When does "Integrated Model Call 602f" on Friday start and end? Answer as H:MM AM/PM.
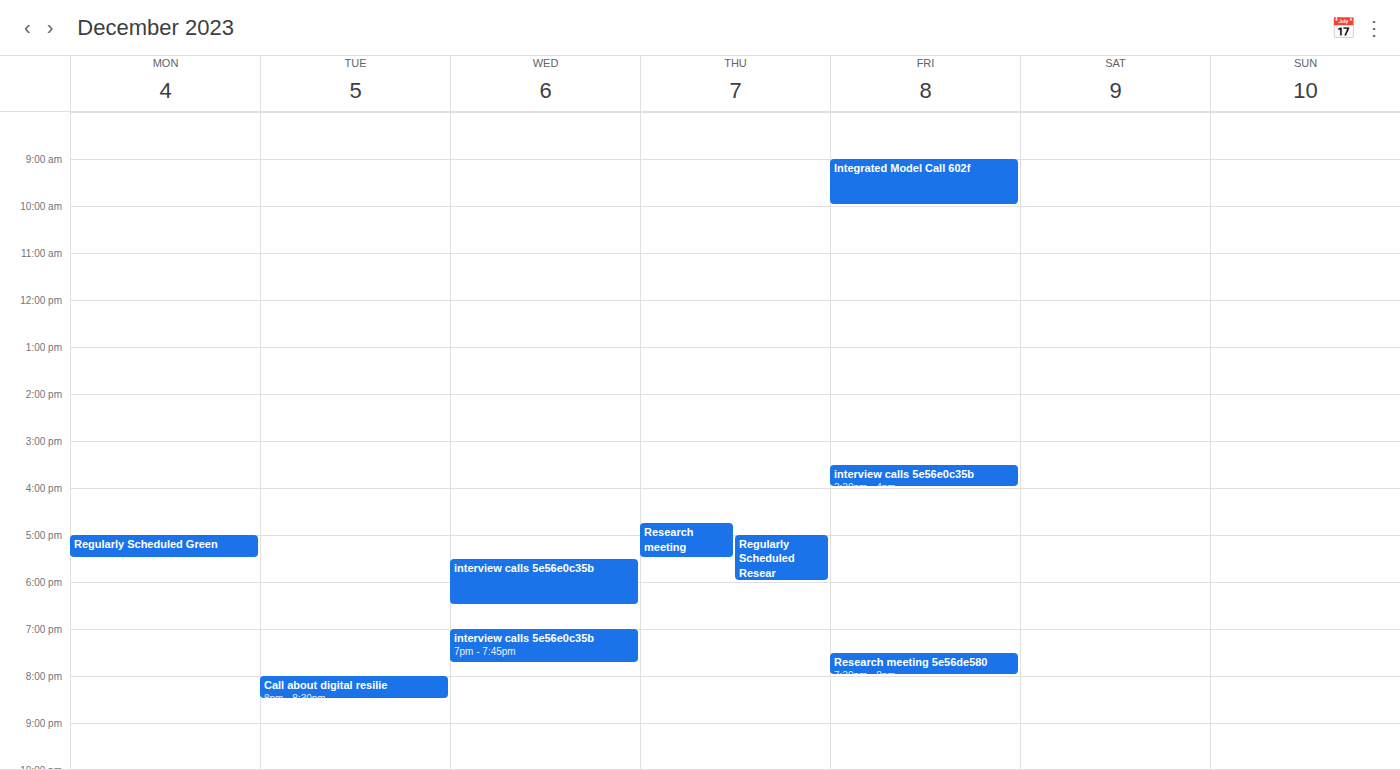
9:00 AM to 10:00 AM